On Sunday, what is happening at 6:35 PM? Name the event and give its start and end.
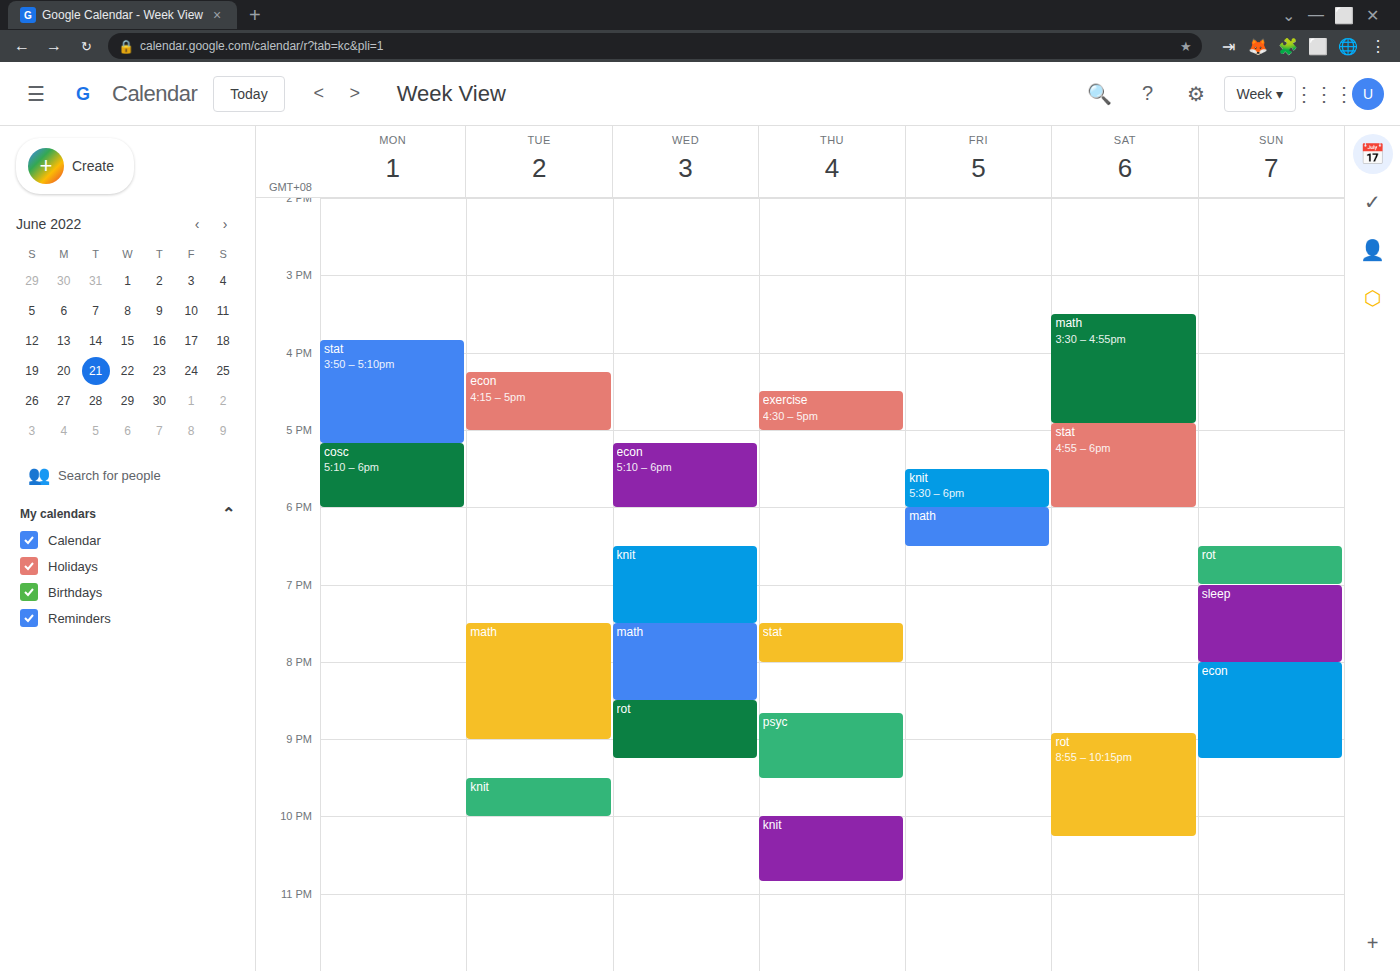
"rot", 6:30 PM to 7:00 PM